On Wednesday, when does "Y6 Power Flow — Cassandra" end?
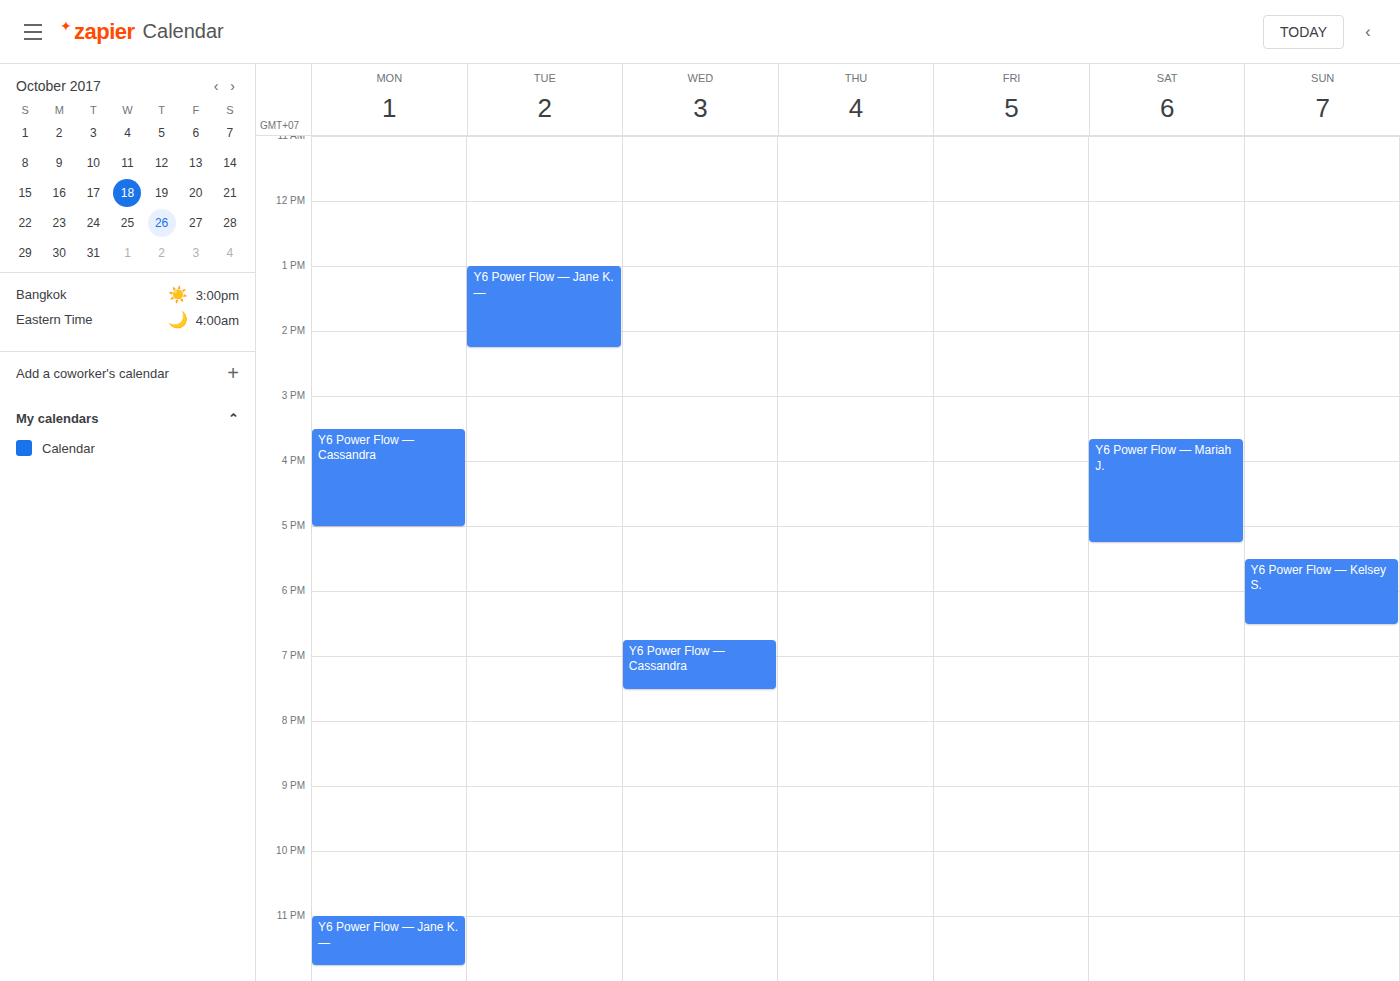
7:30 PM